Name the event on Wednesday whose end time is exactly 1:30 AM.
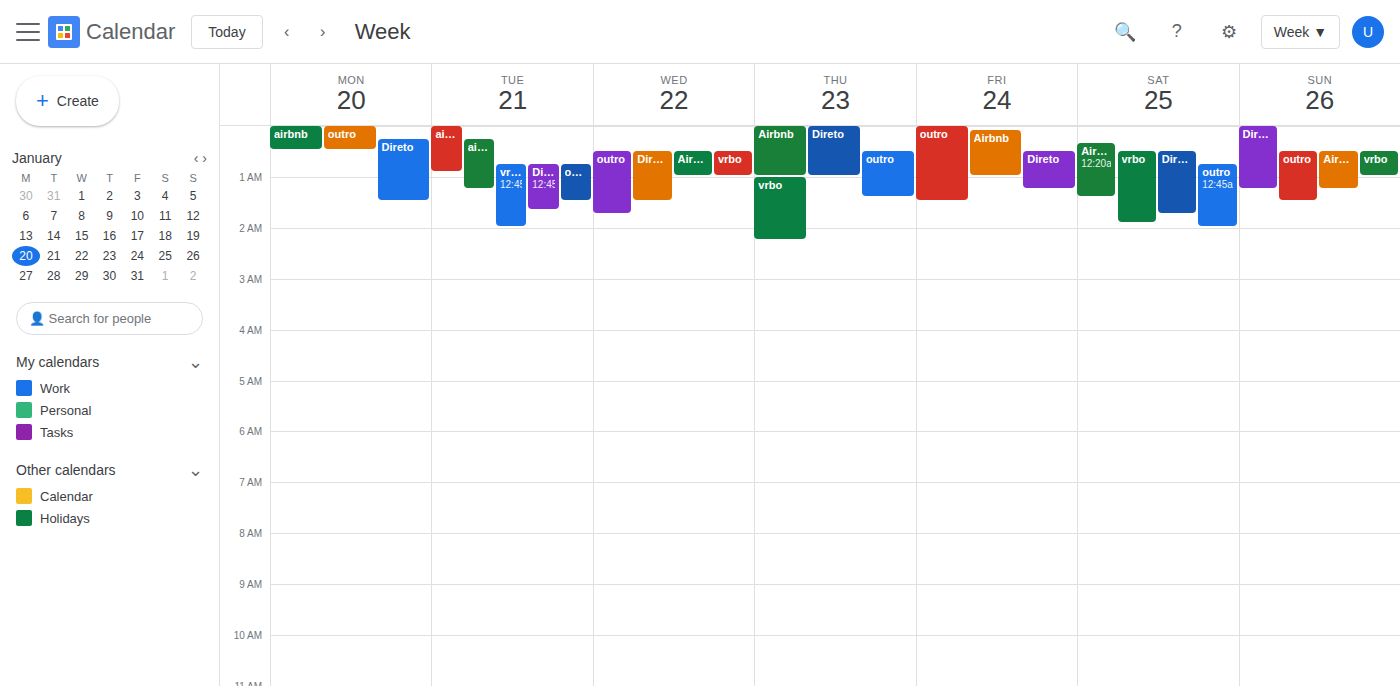
"Direto"